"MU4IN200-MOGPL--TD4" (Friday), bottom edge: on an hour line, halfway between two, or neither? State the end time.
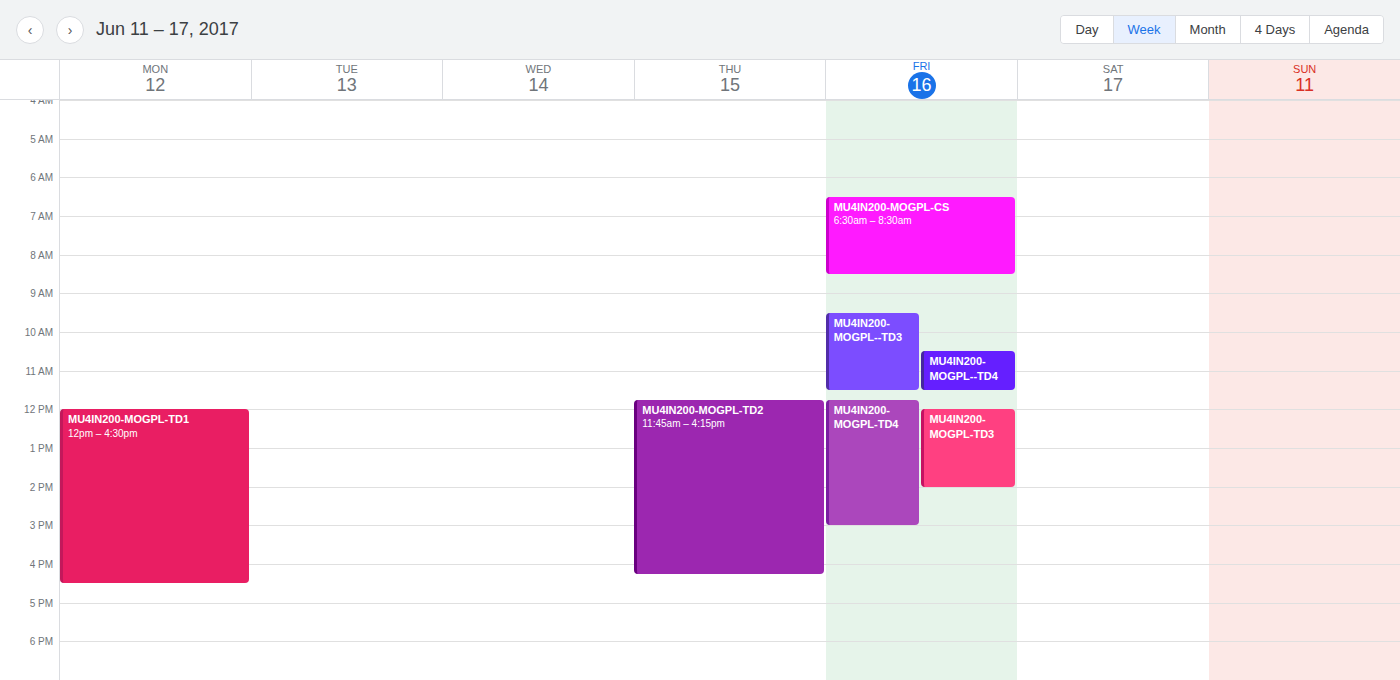
11:30 AM -- halfway between the 11 AM and 12 PM lines.